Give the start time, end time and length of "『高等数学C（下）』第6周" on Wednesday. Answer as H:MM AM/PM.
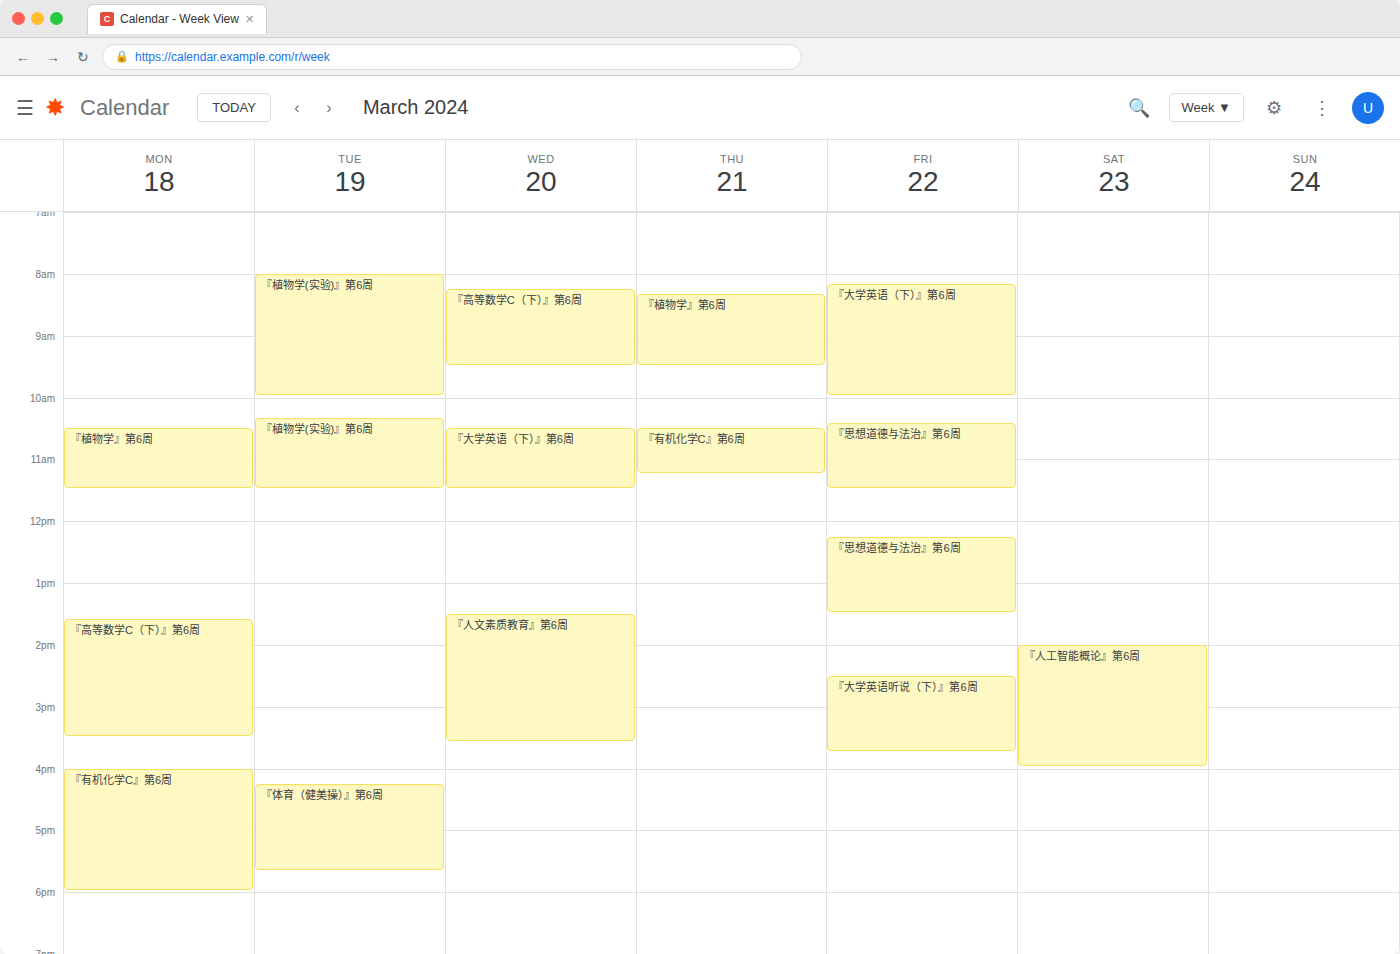
8:15 AM to 9:30 AM, 1 hour 15 minutes